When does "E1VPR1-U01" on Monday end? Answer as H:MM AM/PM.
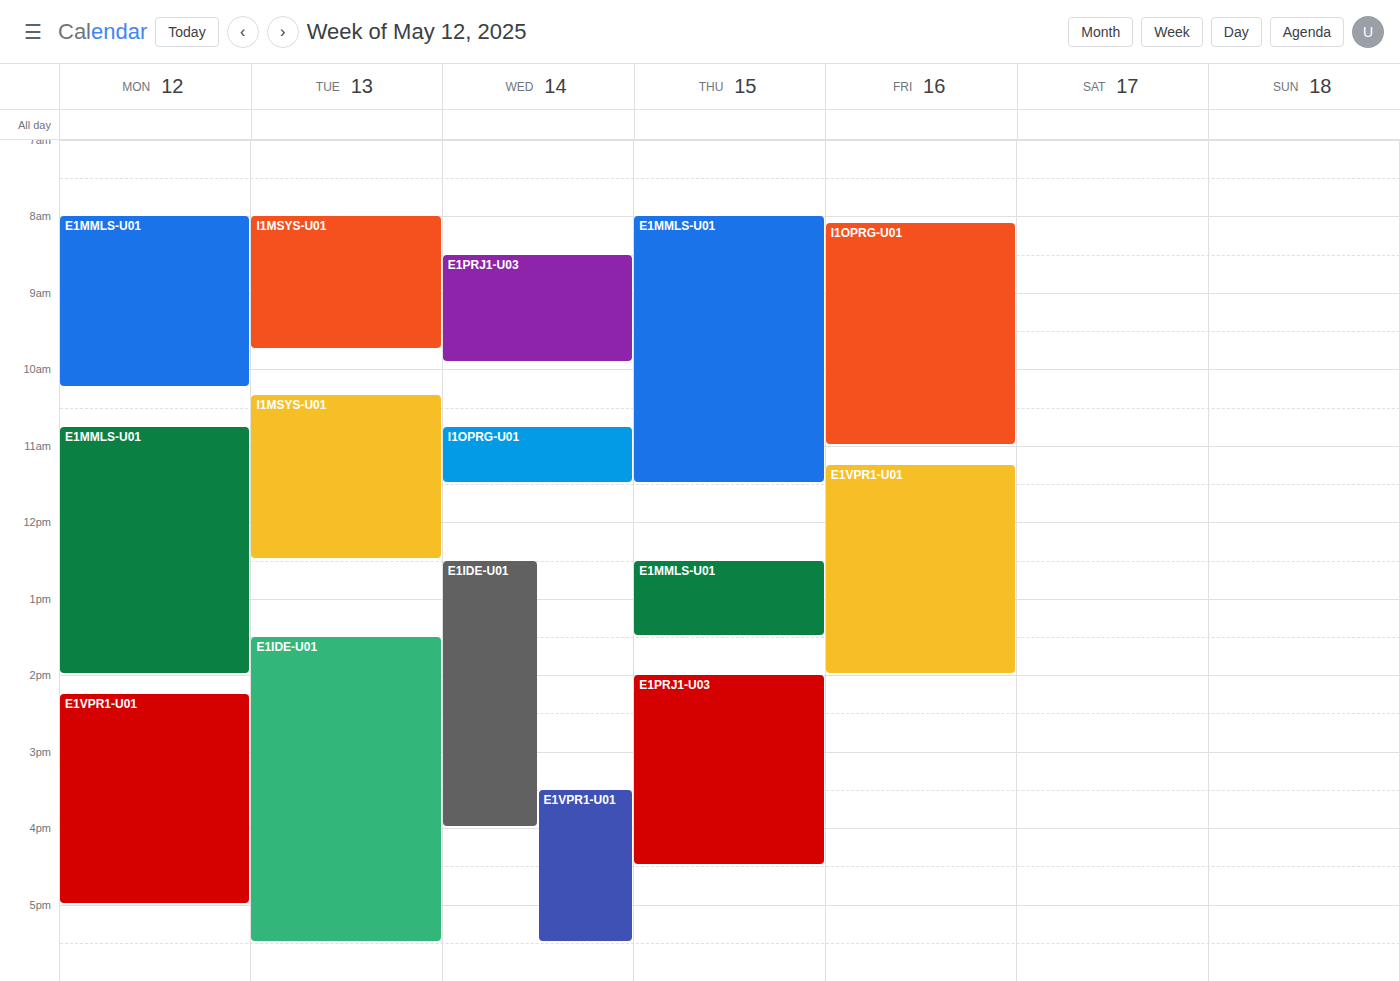
5:00 PM